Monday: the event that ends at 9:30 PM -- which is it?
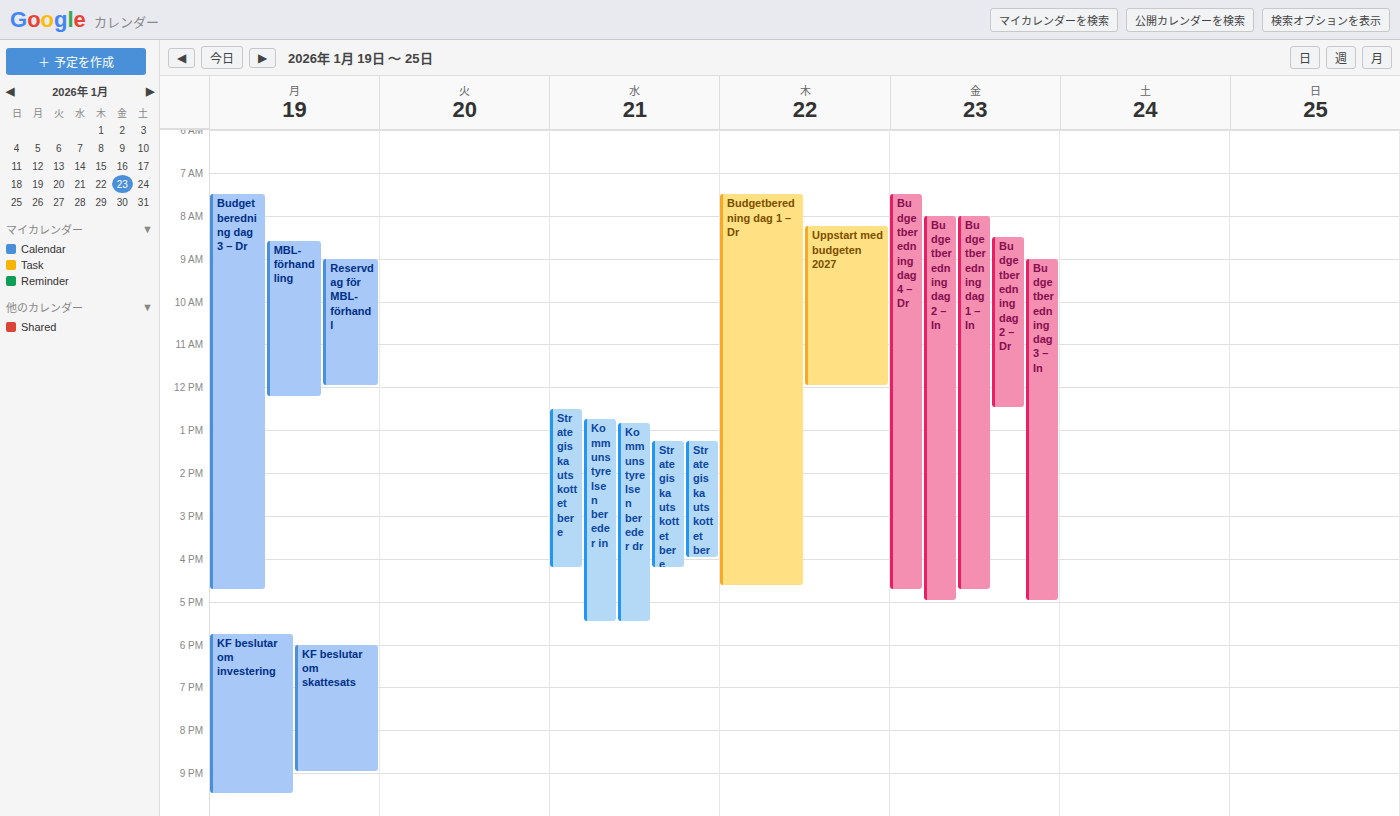
"KF beslutar om investering"